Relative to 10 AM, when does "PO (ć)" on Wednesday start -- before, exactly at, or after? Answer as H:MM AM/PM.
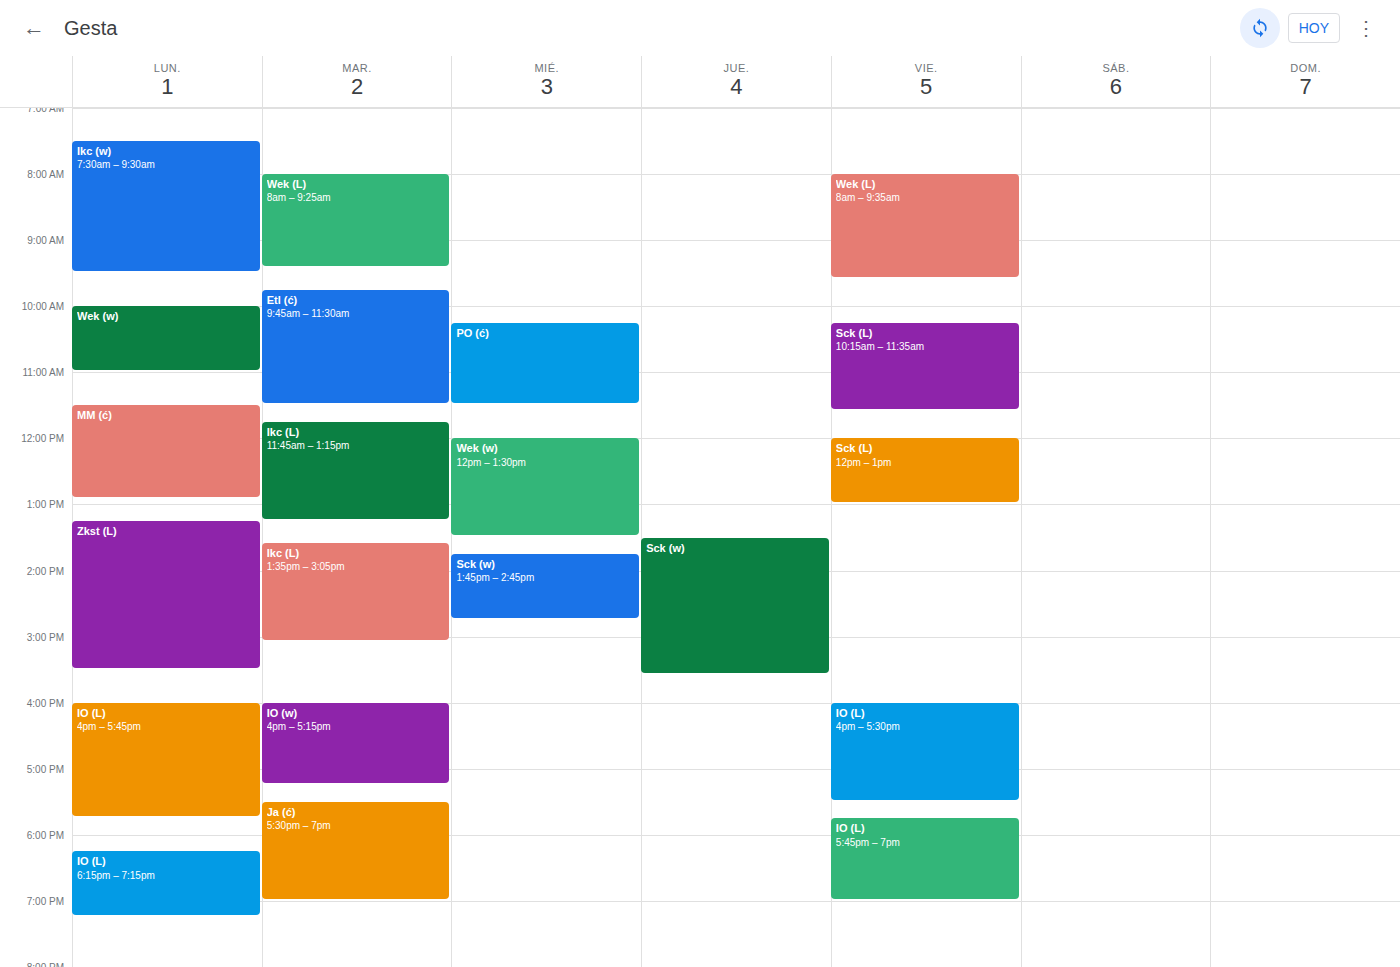
10:15 AM -- after 10 AM, 15 minutes below the 10 AM line.